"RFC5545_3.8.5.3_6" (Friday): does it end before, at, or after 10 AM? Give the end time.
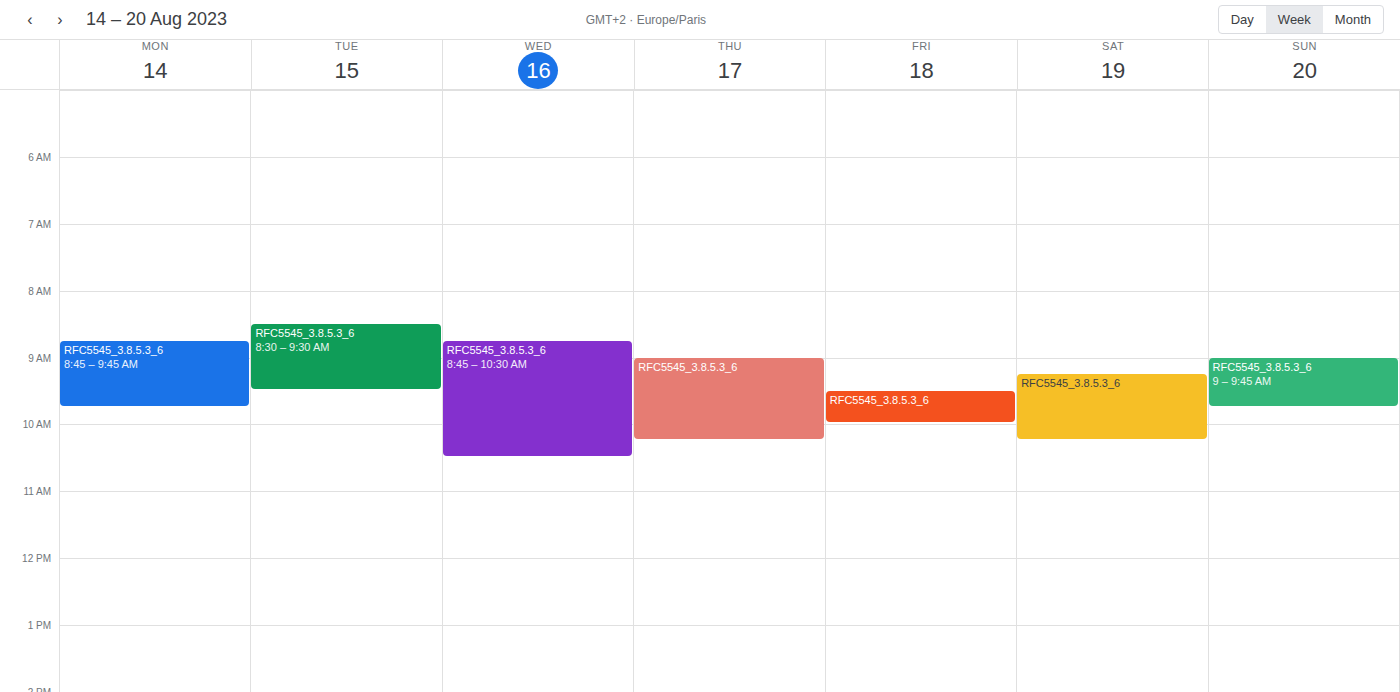
10:00 AM -- exactly at 10 AM, on the 10 AM line.